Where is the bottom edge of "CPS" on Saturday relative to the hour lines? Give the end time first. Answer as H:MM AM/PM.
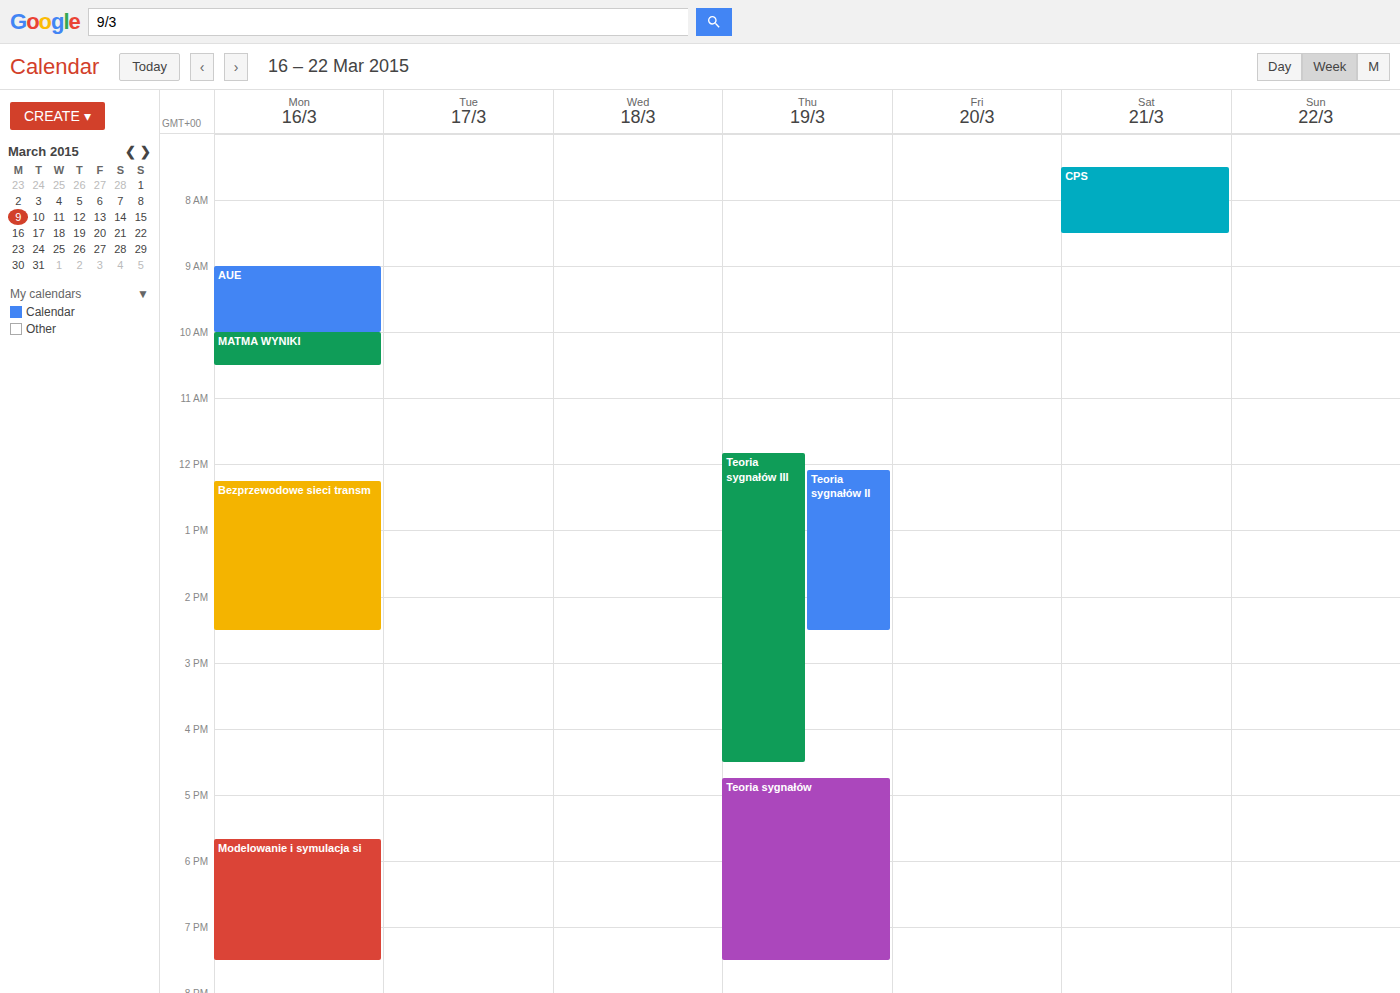
8:30 AM -- halfway between the 8 AM and 9 AM lines.